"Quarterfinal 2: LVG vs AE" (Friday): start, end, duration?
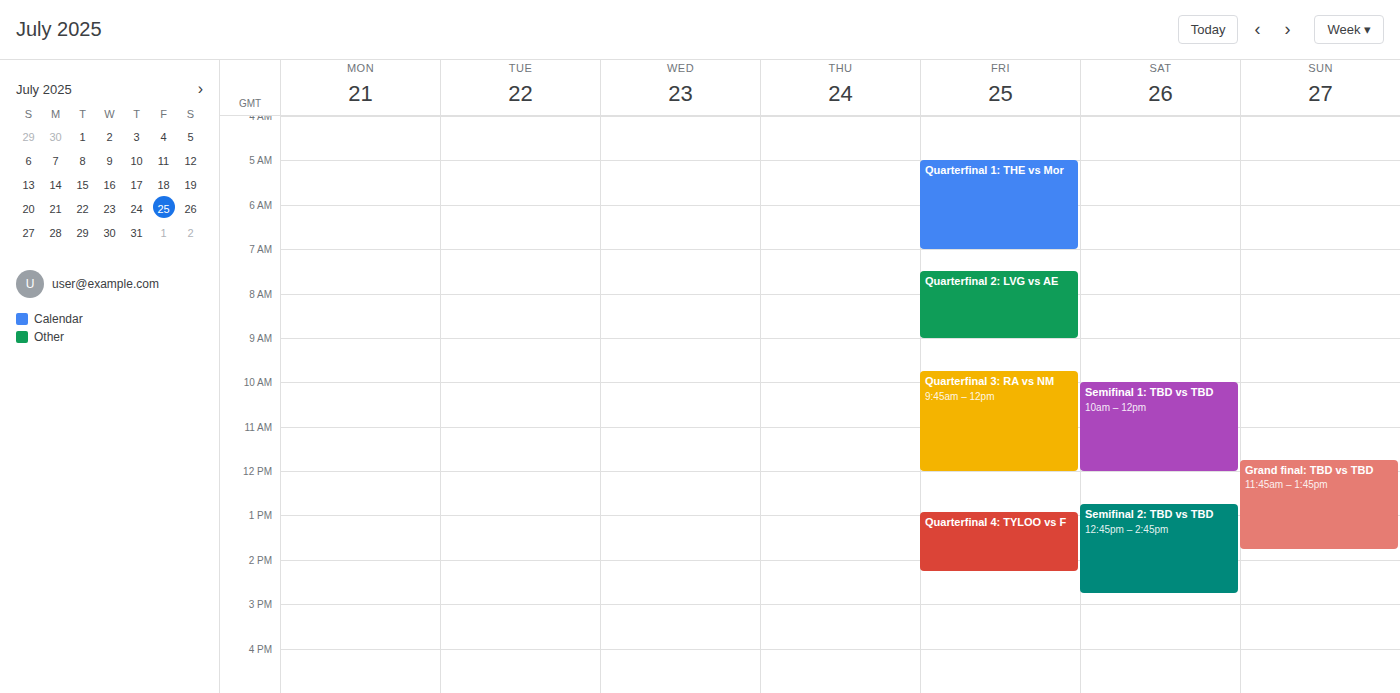
7:30 AM to 9:00 AM, 1 hour 30 minutes